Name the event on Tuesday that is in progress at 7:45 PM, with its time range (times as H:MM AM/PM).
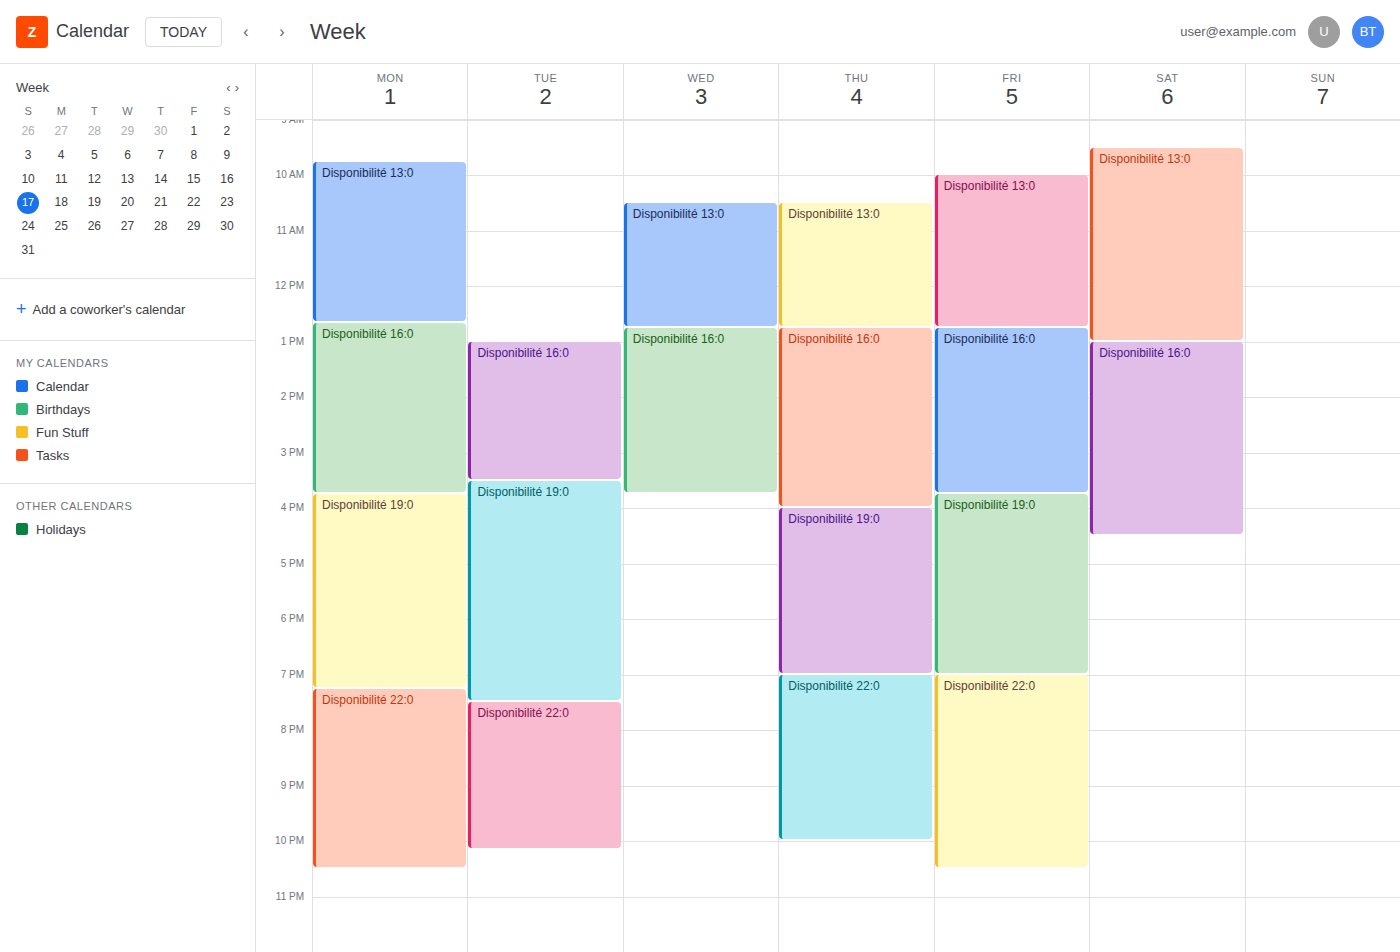
"Disponibilité 22:0", 7:30 PM to 10:10 PM